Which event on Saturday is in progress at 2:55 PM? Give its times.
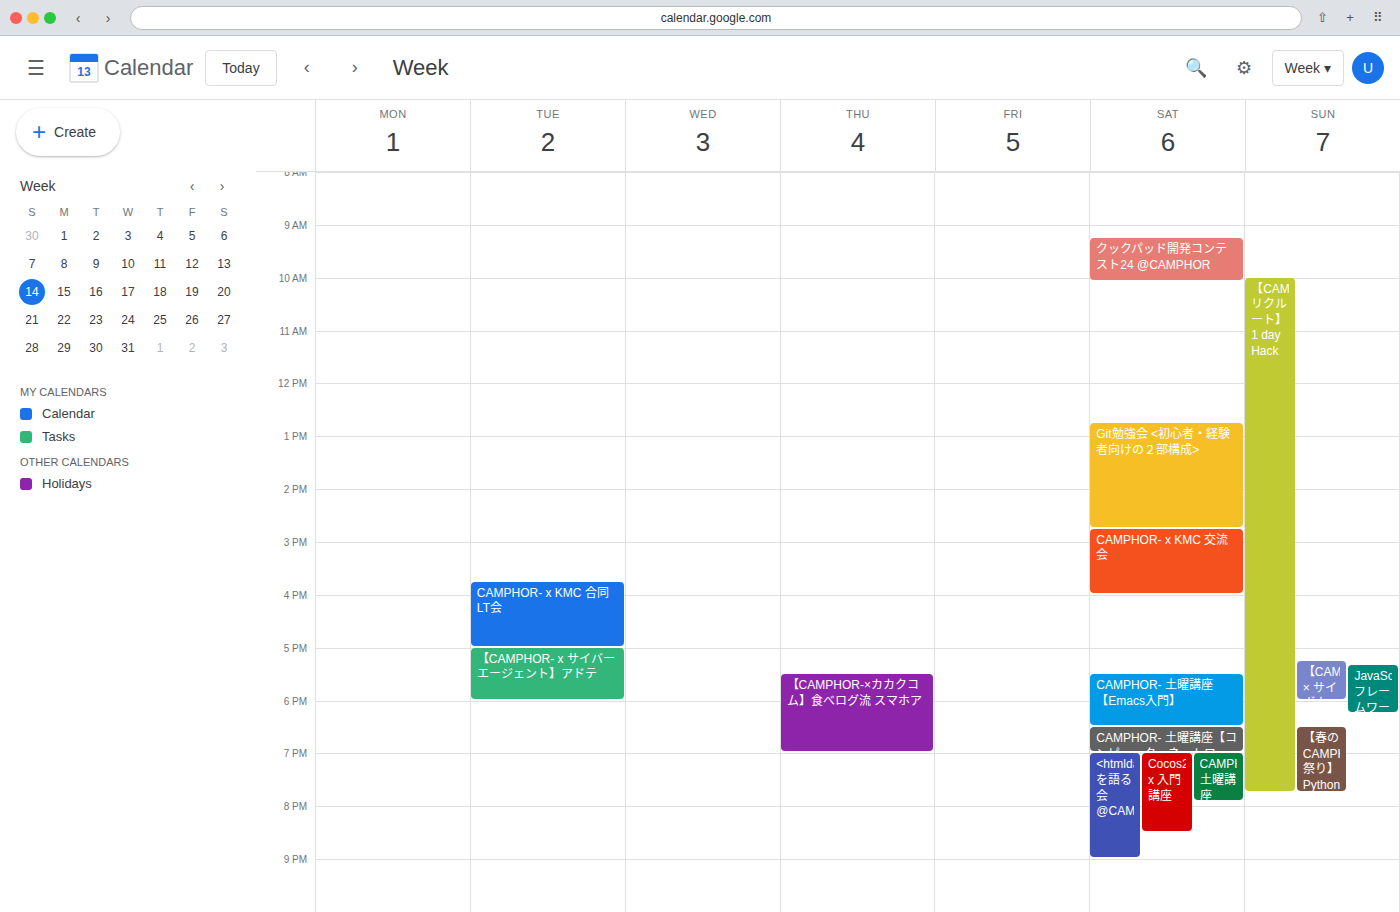
"CAMPHOR- x KMC 交流会", 2:45 PM to 4:00 PM